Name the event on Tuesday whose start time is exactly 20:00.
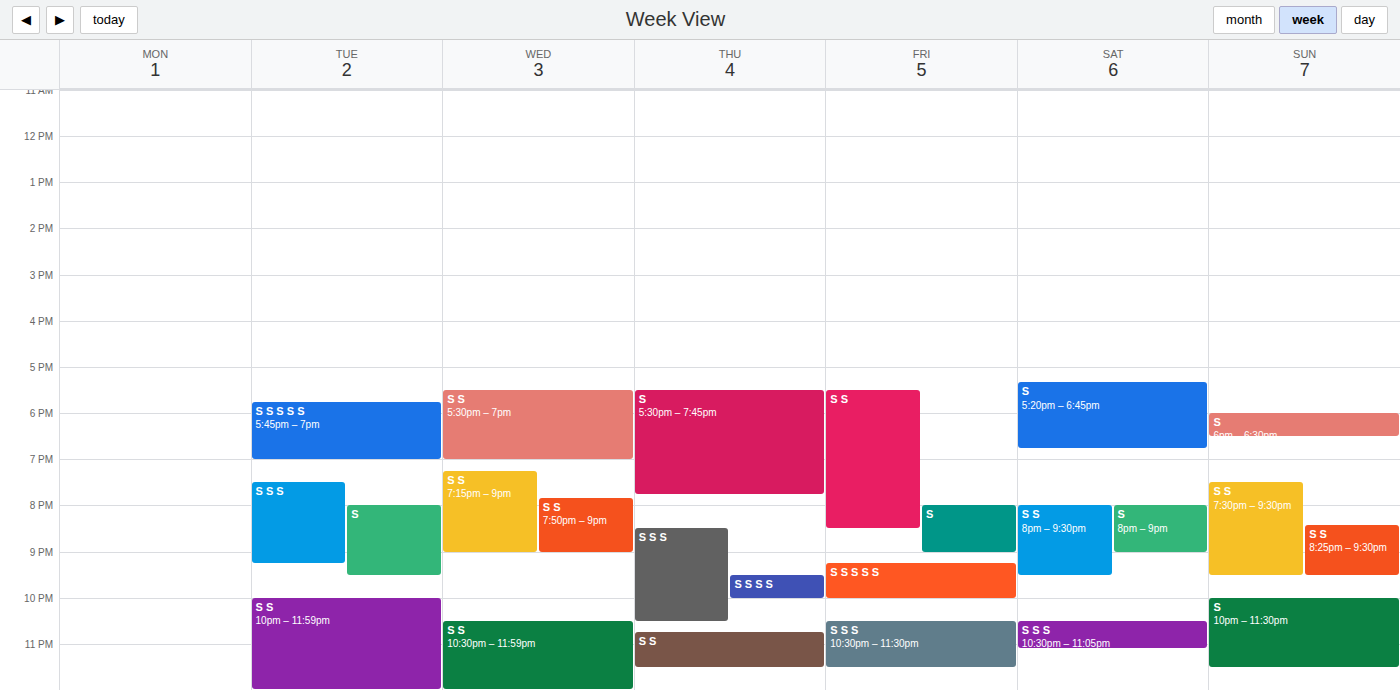
"S"